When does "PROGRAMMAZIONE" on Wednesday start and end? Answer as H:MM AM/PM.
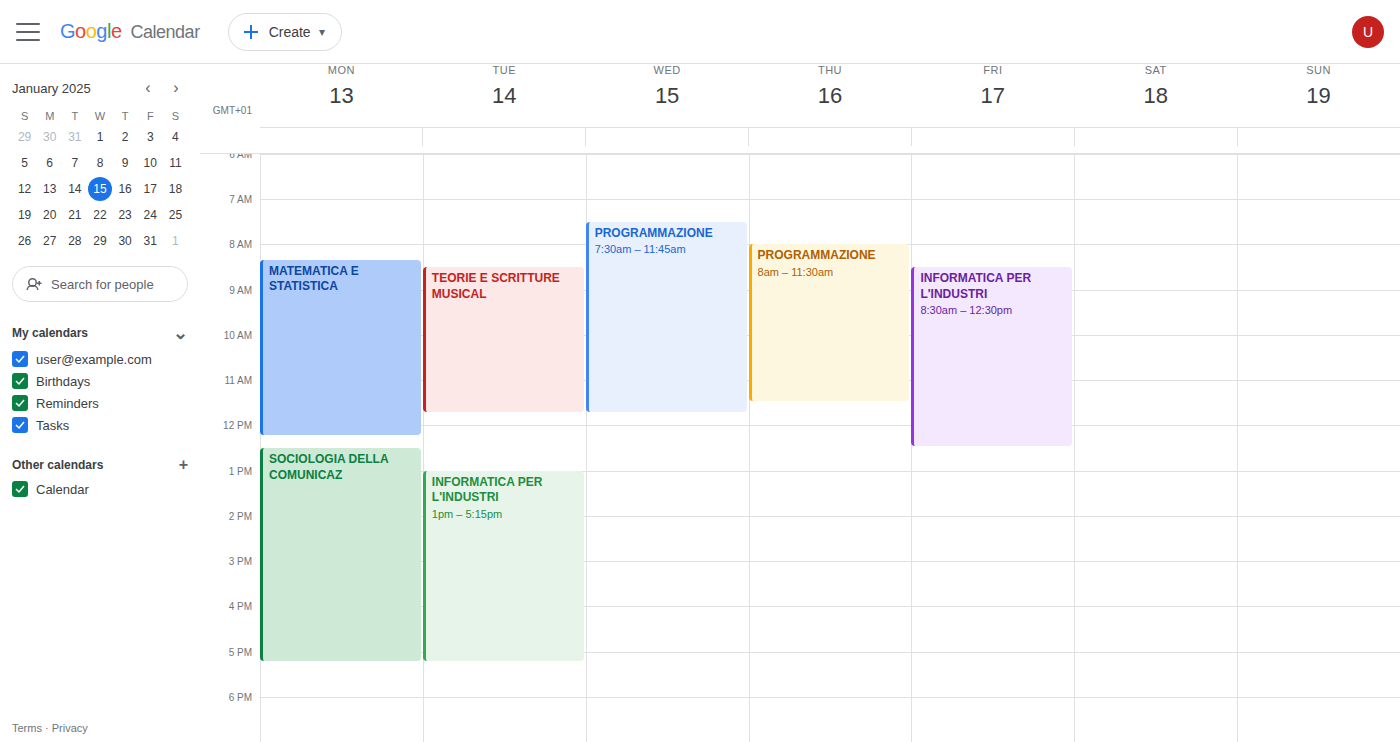
7:30 AM to 11:45 AM